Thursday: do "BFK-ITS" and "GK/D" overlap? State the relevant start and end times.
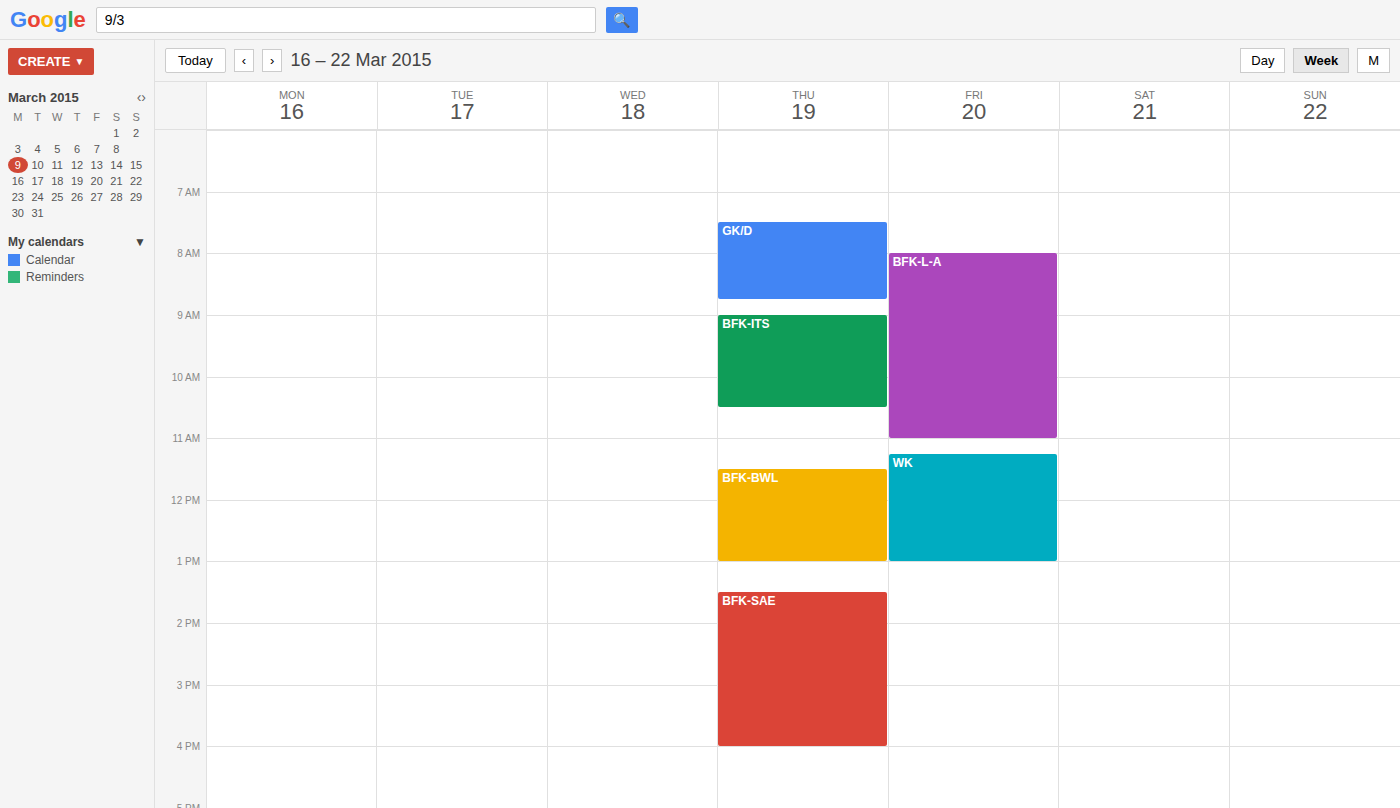
"GK/D" ends at 8:45 AM and "BFK-ITS" starts at 9:00 AM -- no overlap.